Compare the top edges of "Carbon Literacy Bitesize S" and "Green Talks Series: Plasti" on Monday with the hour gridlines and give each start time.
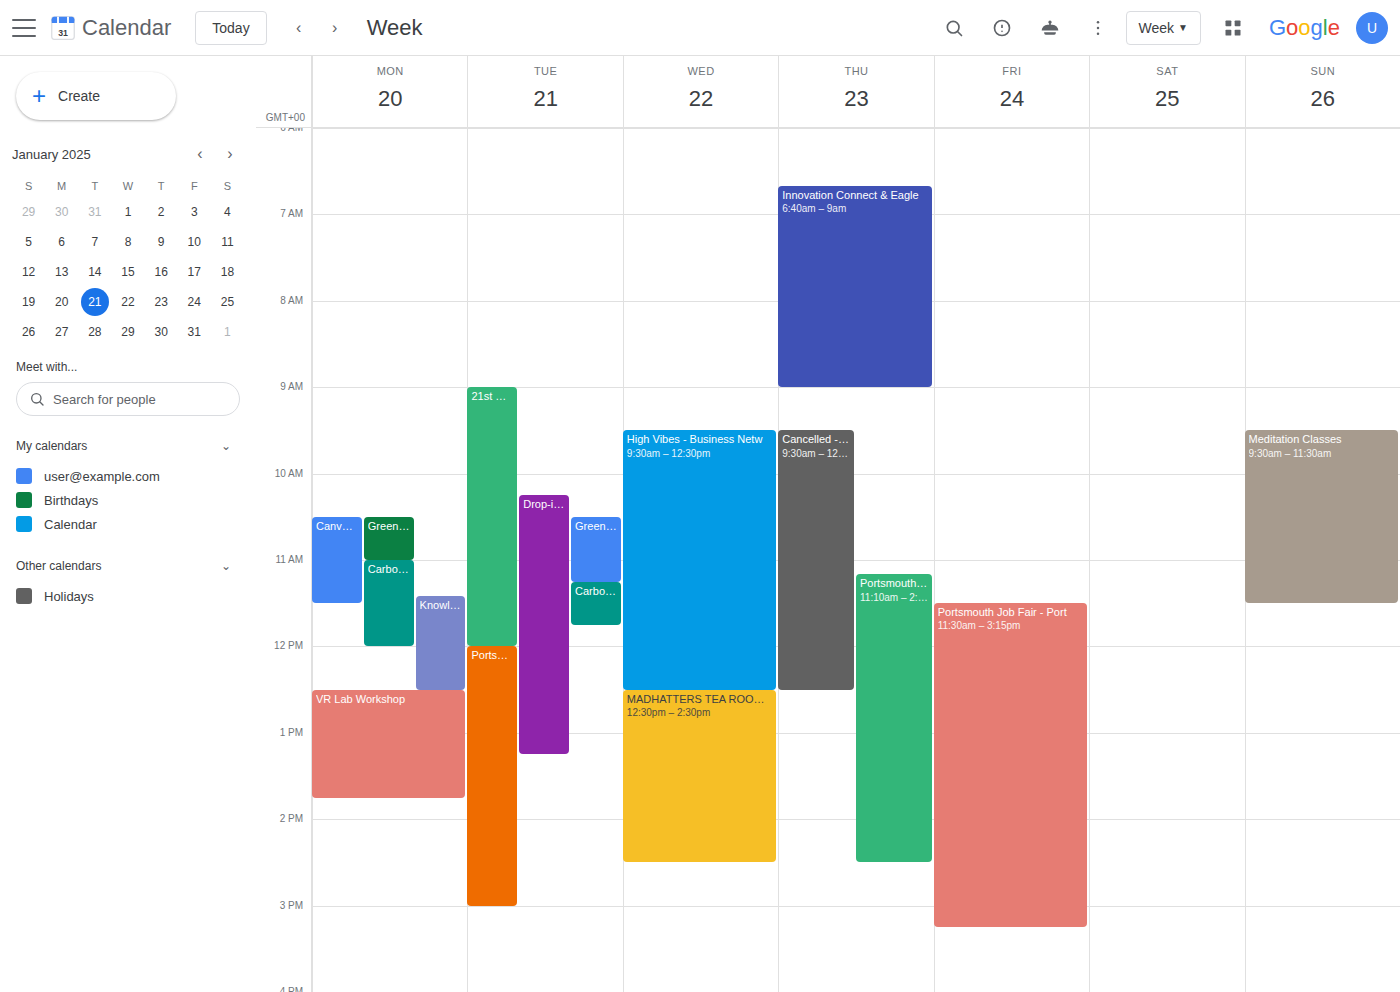
"Carbon Literacy Bitesize S": 11:00 AM, exactly on the 11 AM line. "Green Talks Series: Plasti": 10:30 AM, halfway between the 10 AM and 11 AM lines.